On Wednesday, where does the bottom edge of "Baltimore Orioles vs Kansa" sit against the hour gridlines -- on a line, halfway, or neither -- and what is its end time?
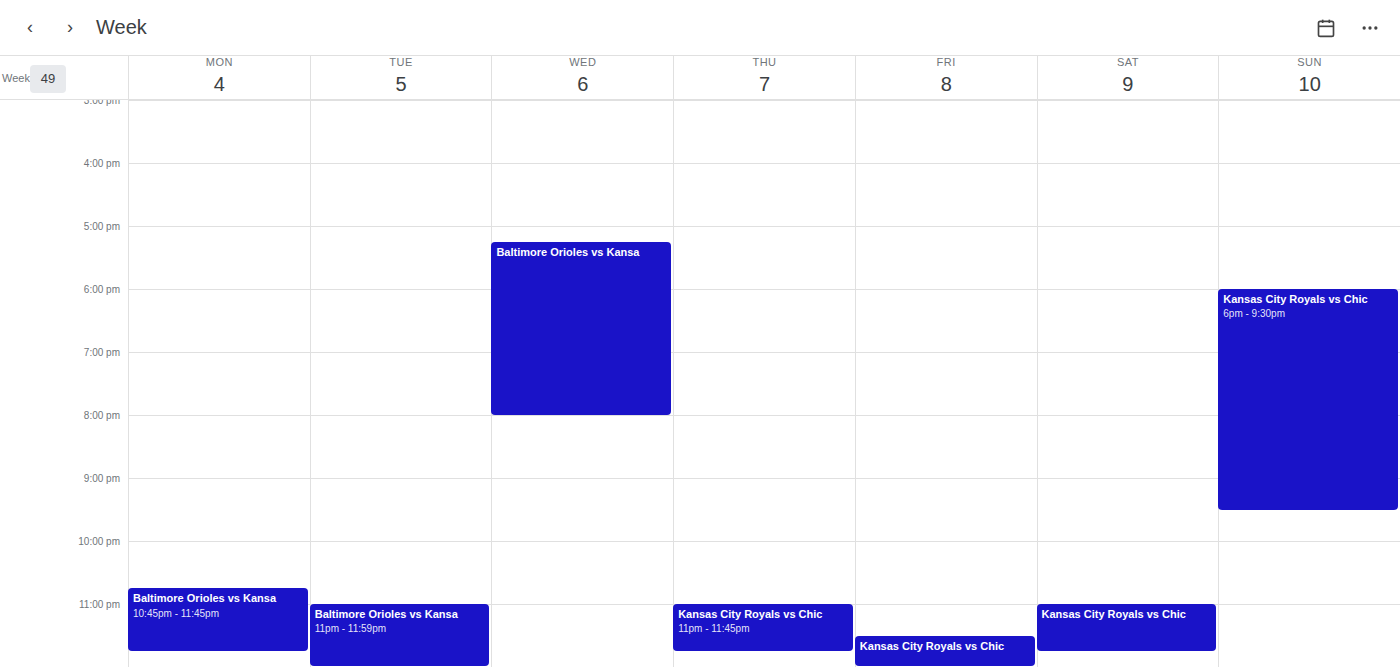
8:00 PM -- exactly on the 8 PM line.